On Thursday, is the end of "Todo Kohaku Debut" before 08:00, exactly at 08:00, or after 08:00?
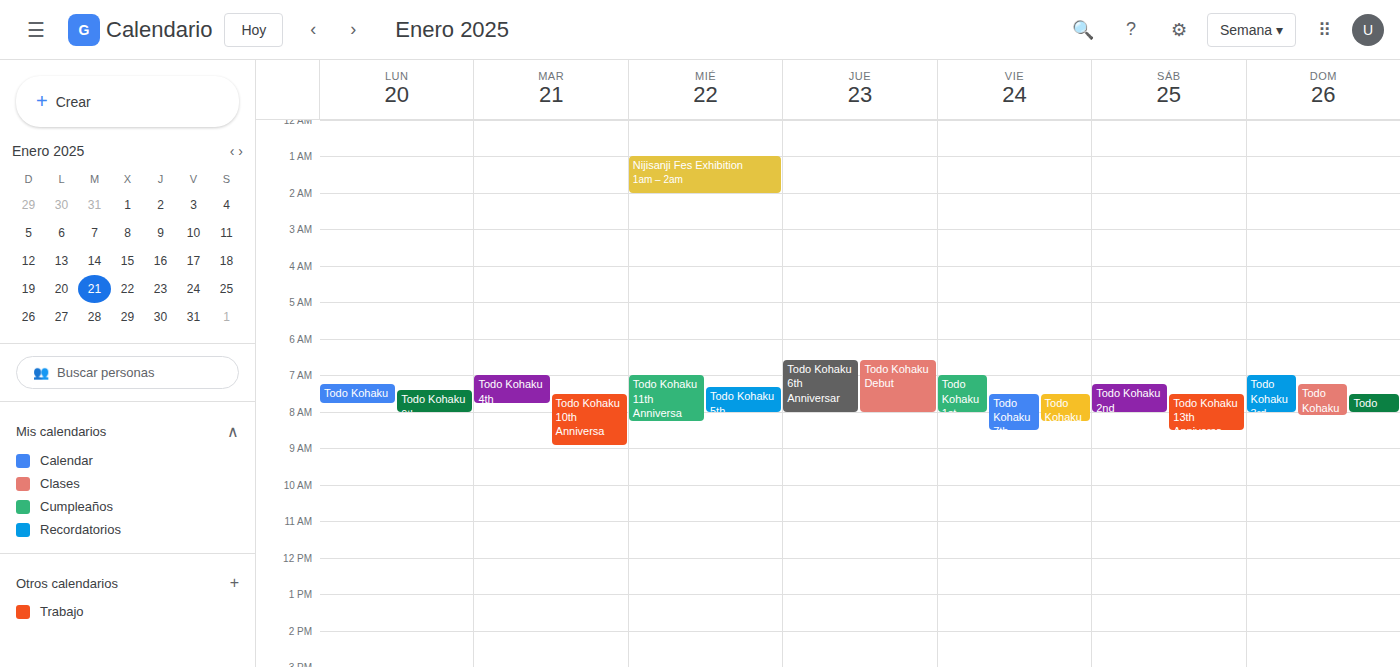
08:00 -- exactly at 08:00, on the 08:00 line.